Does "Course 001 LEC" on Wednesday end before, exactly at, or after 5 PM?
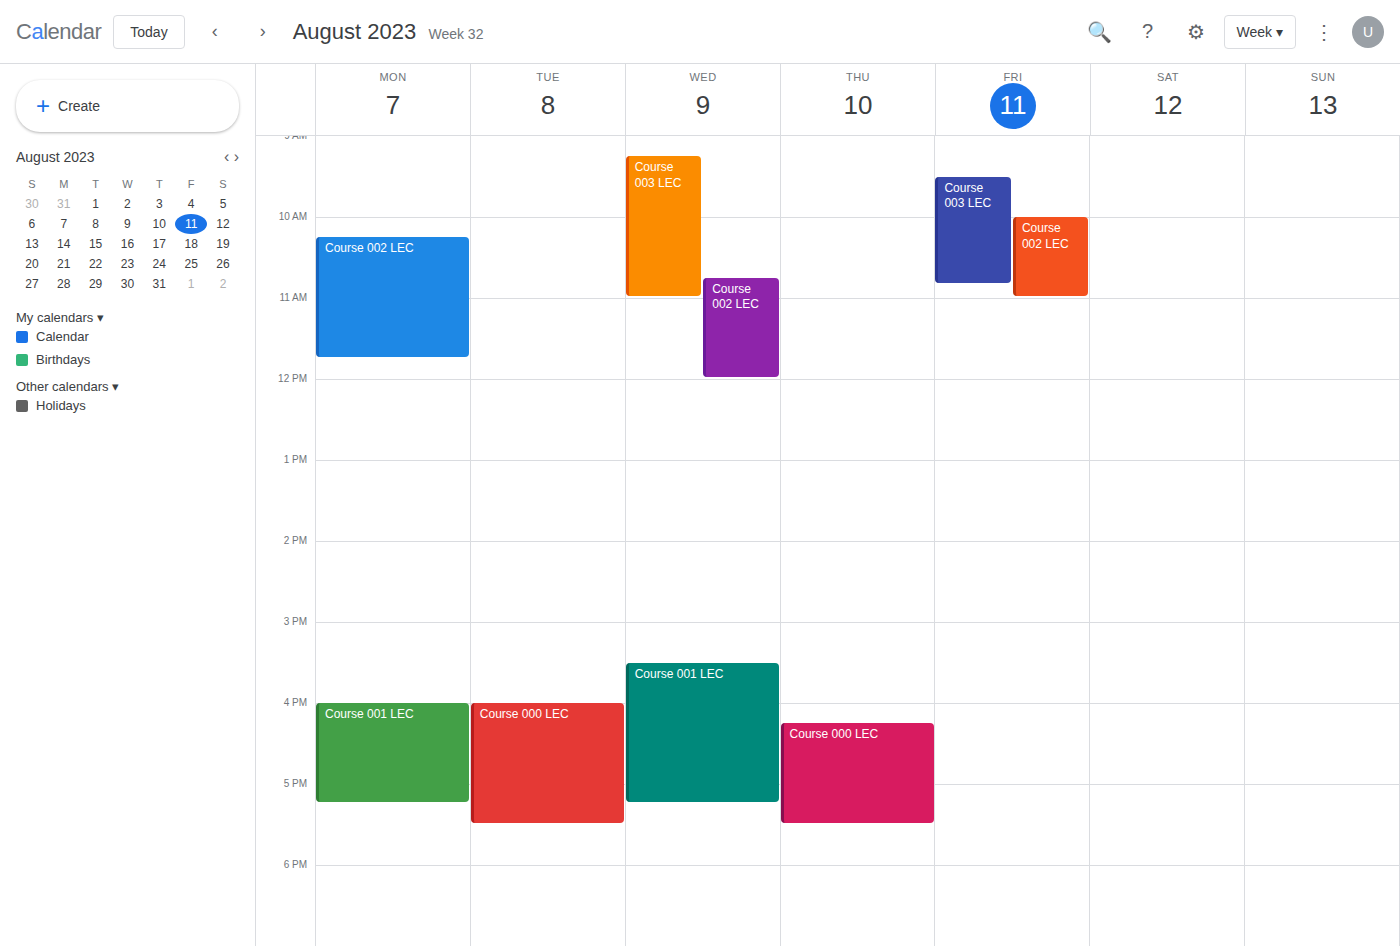
5:15 PM -- after 5 PM, 15 minutes below the 5 PM line.